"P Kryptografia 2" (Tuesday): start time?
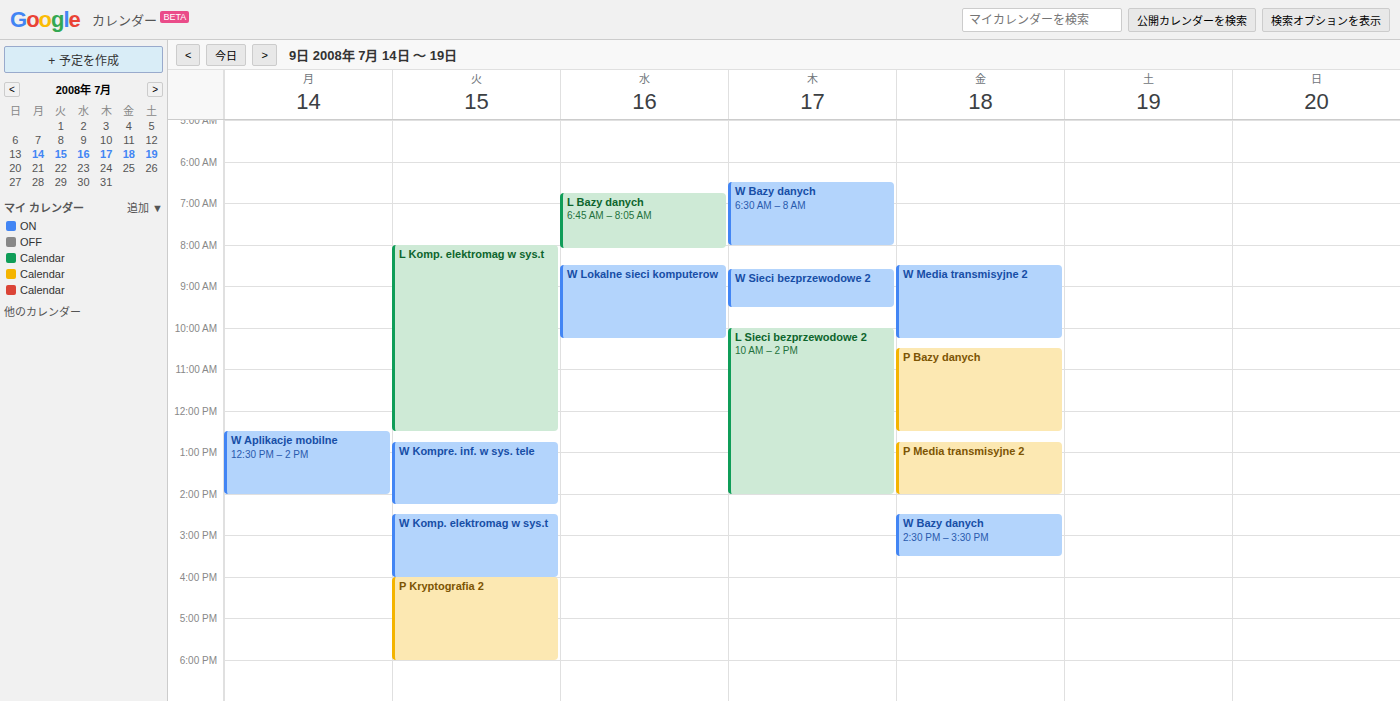
4:00 PM